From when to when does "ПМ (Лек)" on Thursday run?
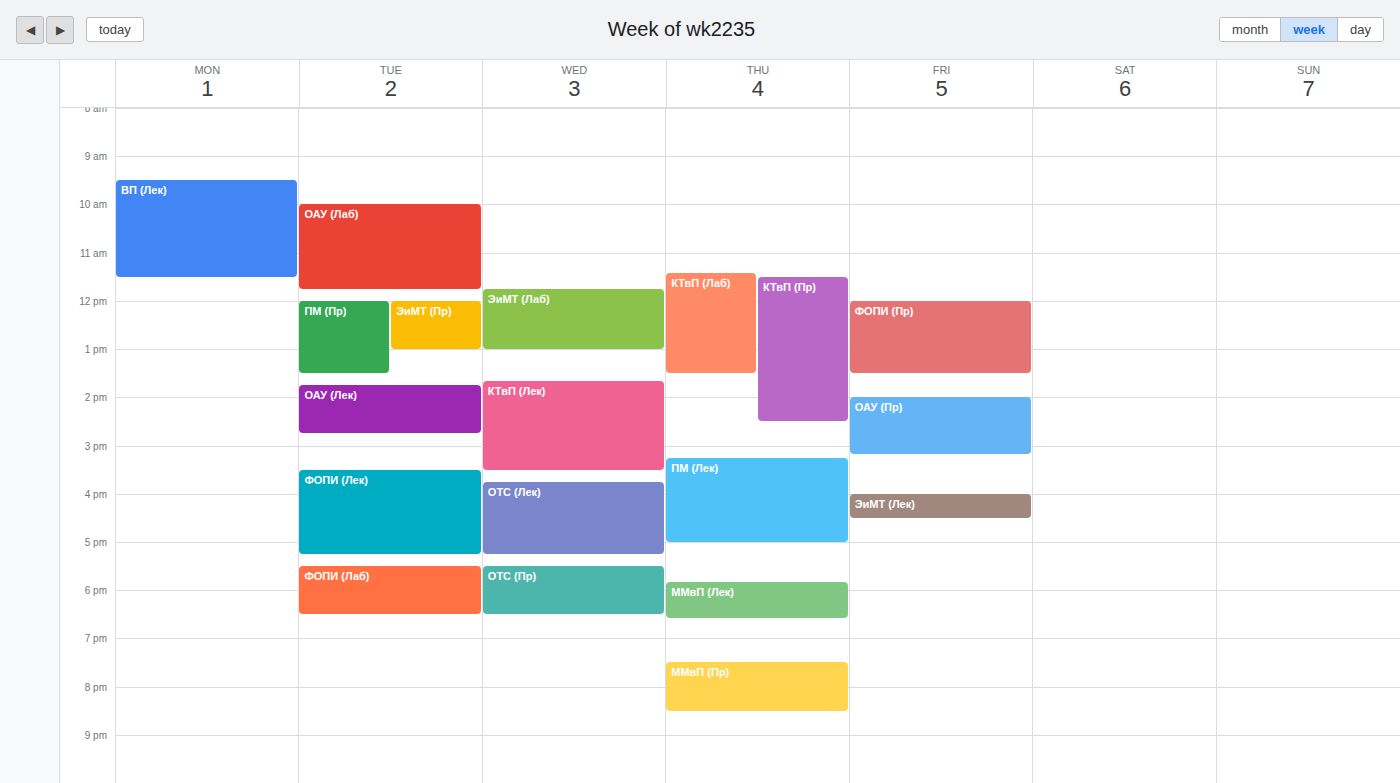
3:15 PM to 5:00 PM